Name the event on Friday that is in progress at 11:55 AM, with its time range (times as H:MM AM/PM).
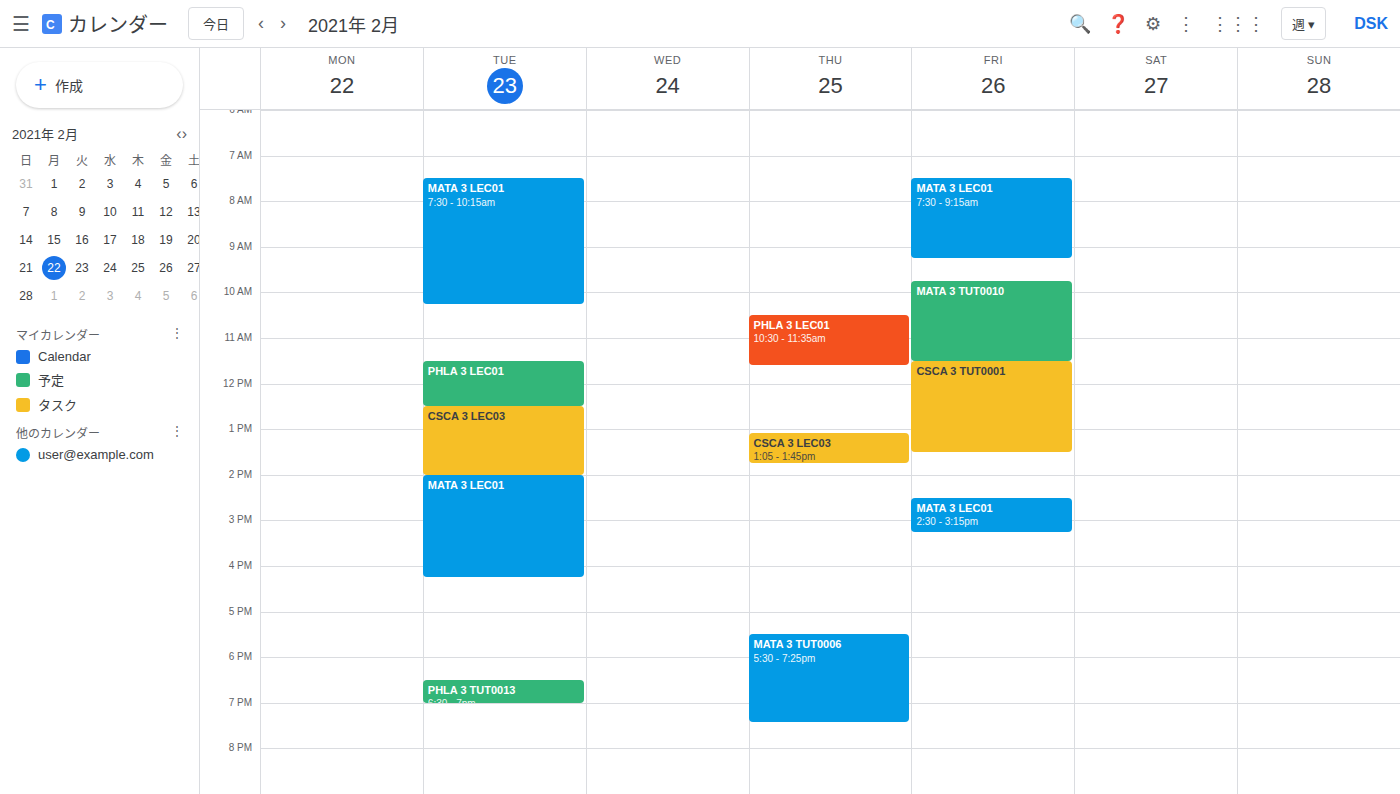
"CSCA 3 TUT0001", 11:30 AM to 1:30 PM